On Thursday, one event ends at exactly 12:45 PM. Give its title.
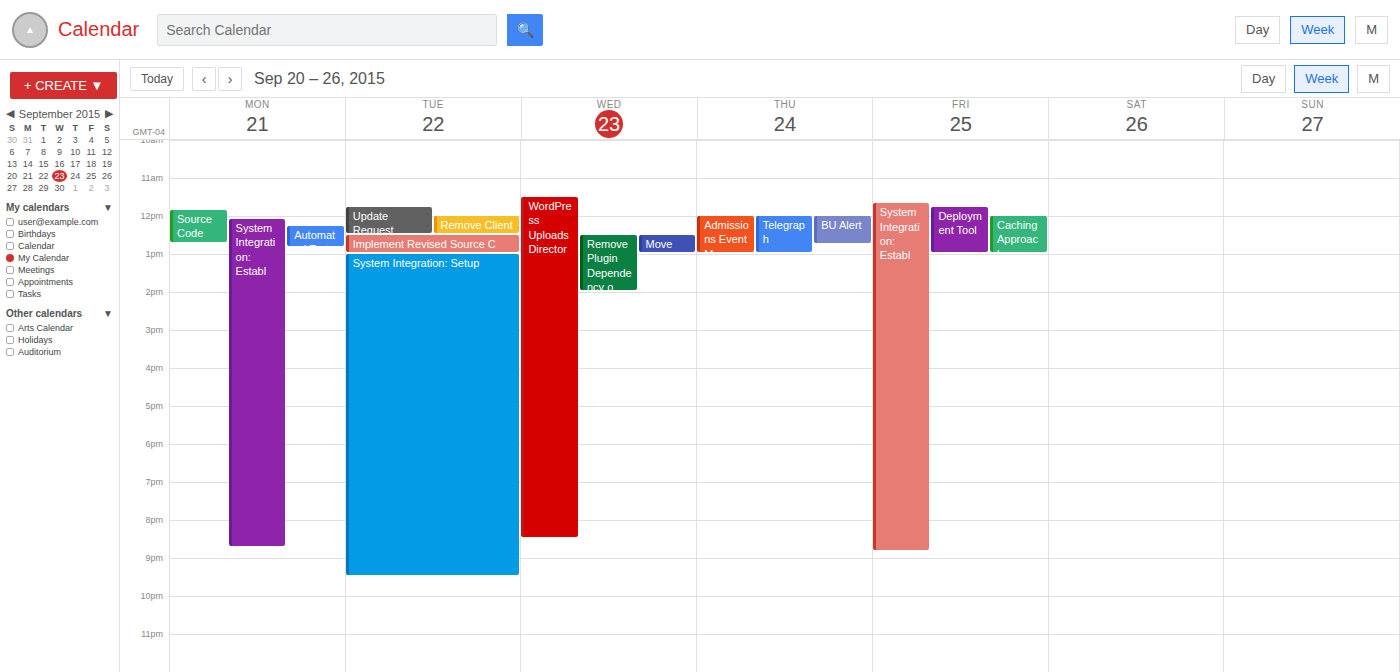
"BU Alert"